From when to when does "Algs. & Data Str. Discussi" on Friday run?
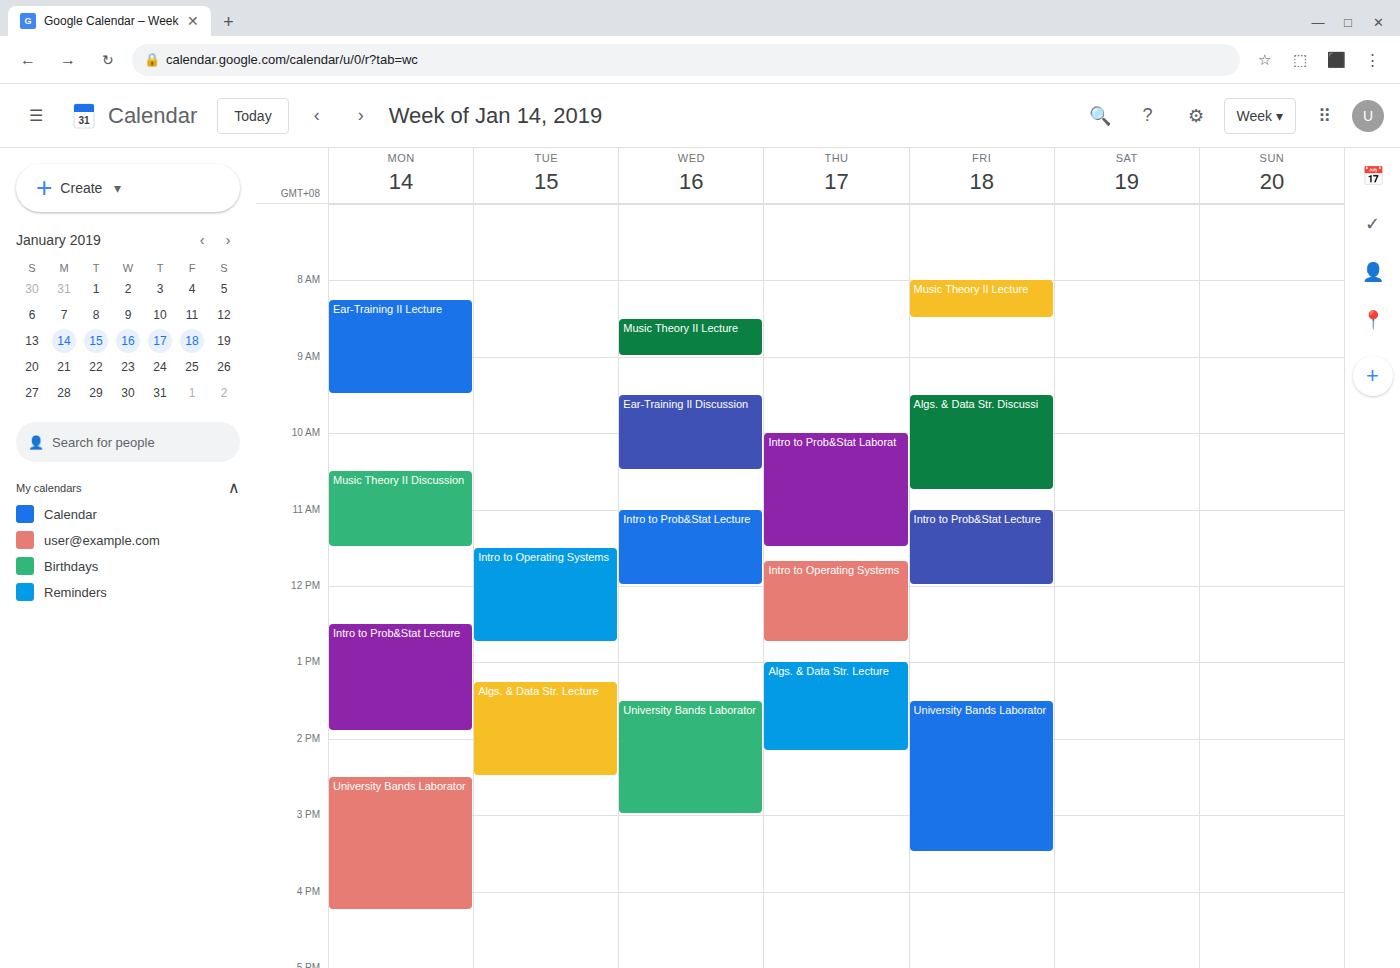
9:30 AM to 10:45 AM